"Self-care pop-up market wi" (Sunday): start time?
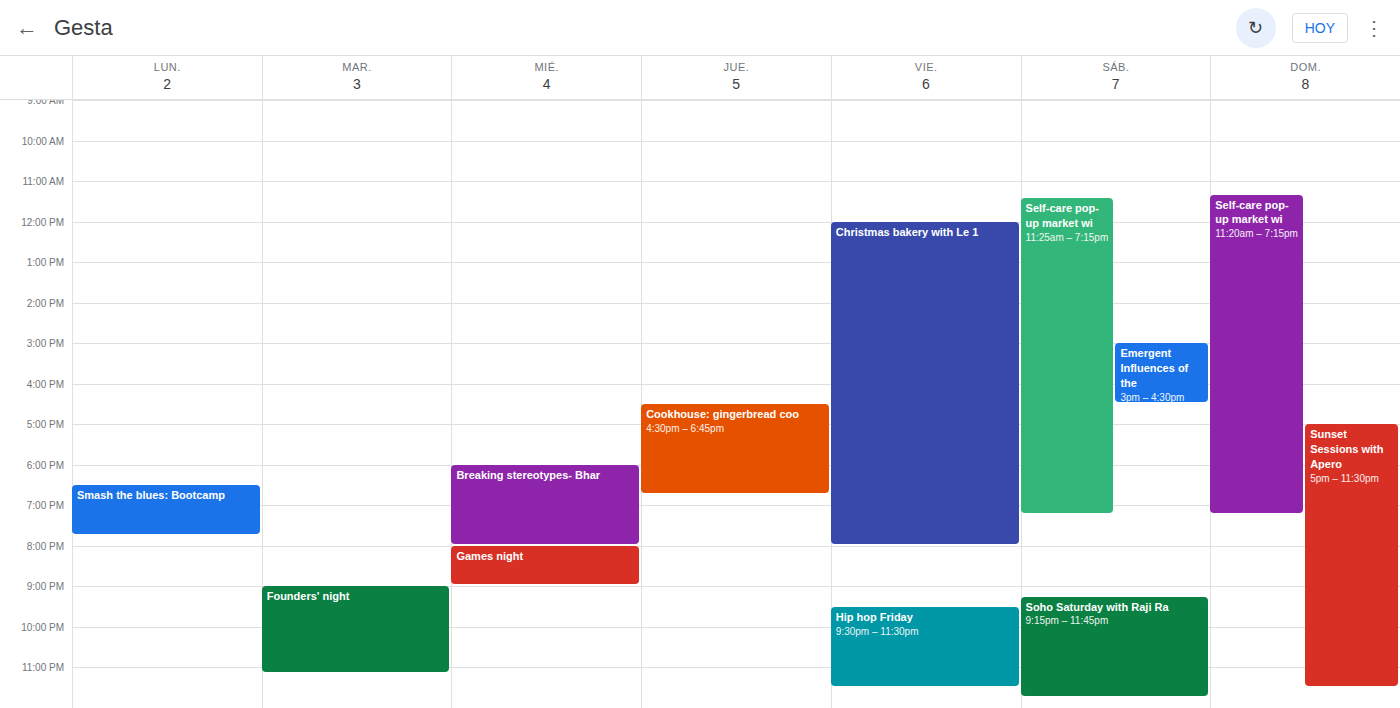
11:20 AM